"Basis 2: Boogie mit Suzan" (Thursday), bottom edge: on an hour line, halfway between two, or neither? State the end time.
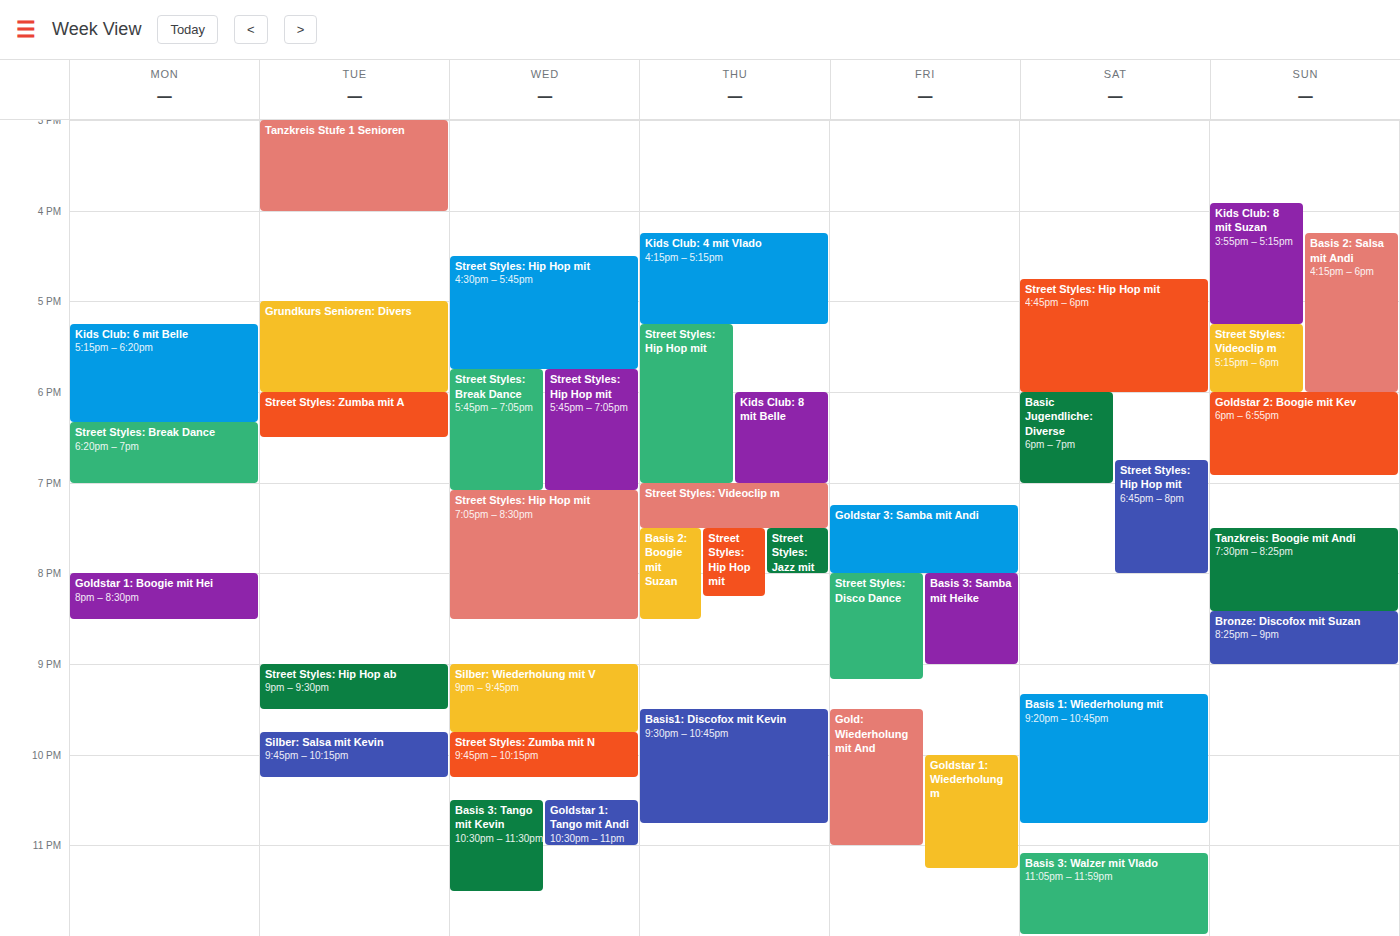
8:30 PM -- halfway between the 8 PM and 9 PM lines.